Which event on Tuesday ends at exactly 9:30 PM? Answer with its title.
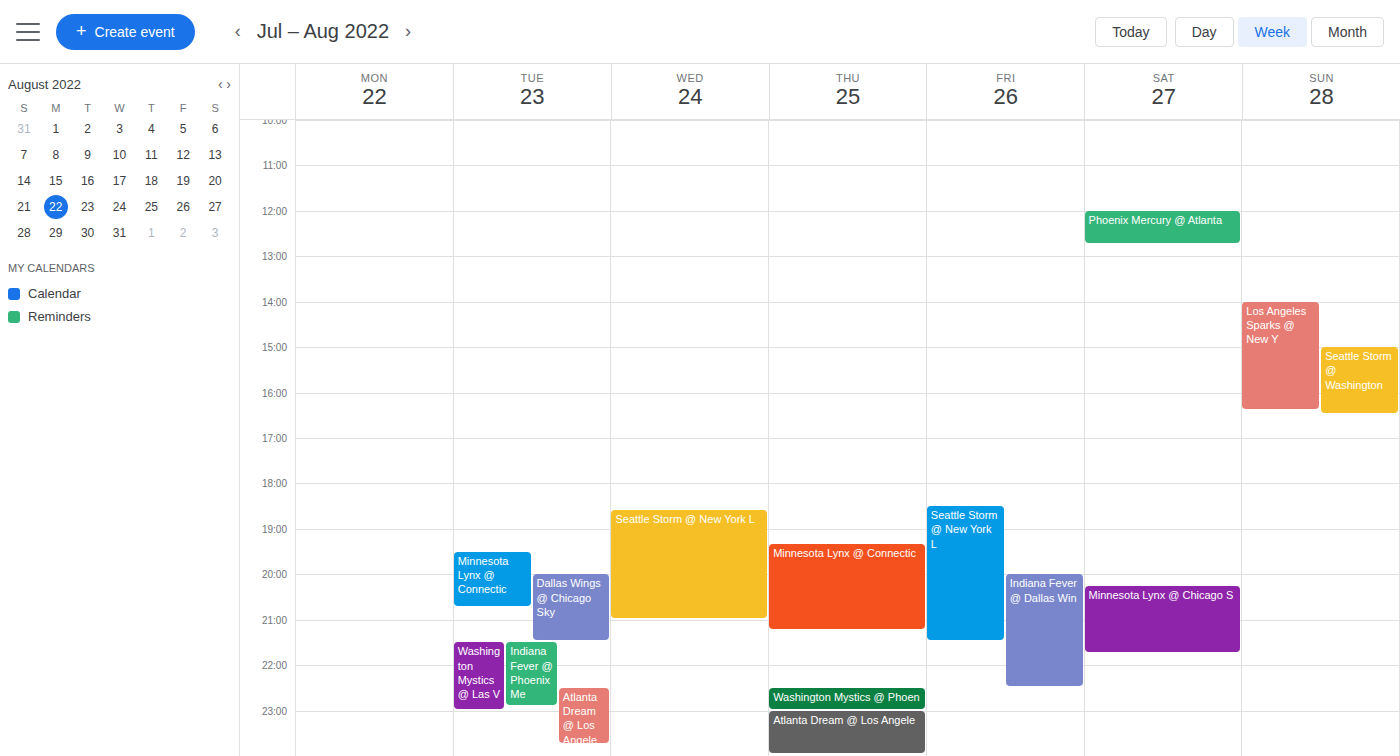
"Dallas Wings @ Chicago Sky"